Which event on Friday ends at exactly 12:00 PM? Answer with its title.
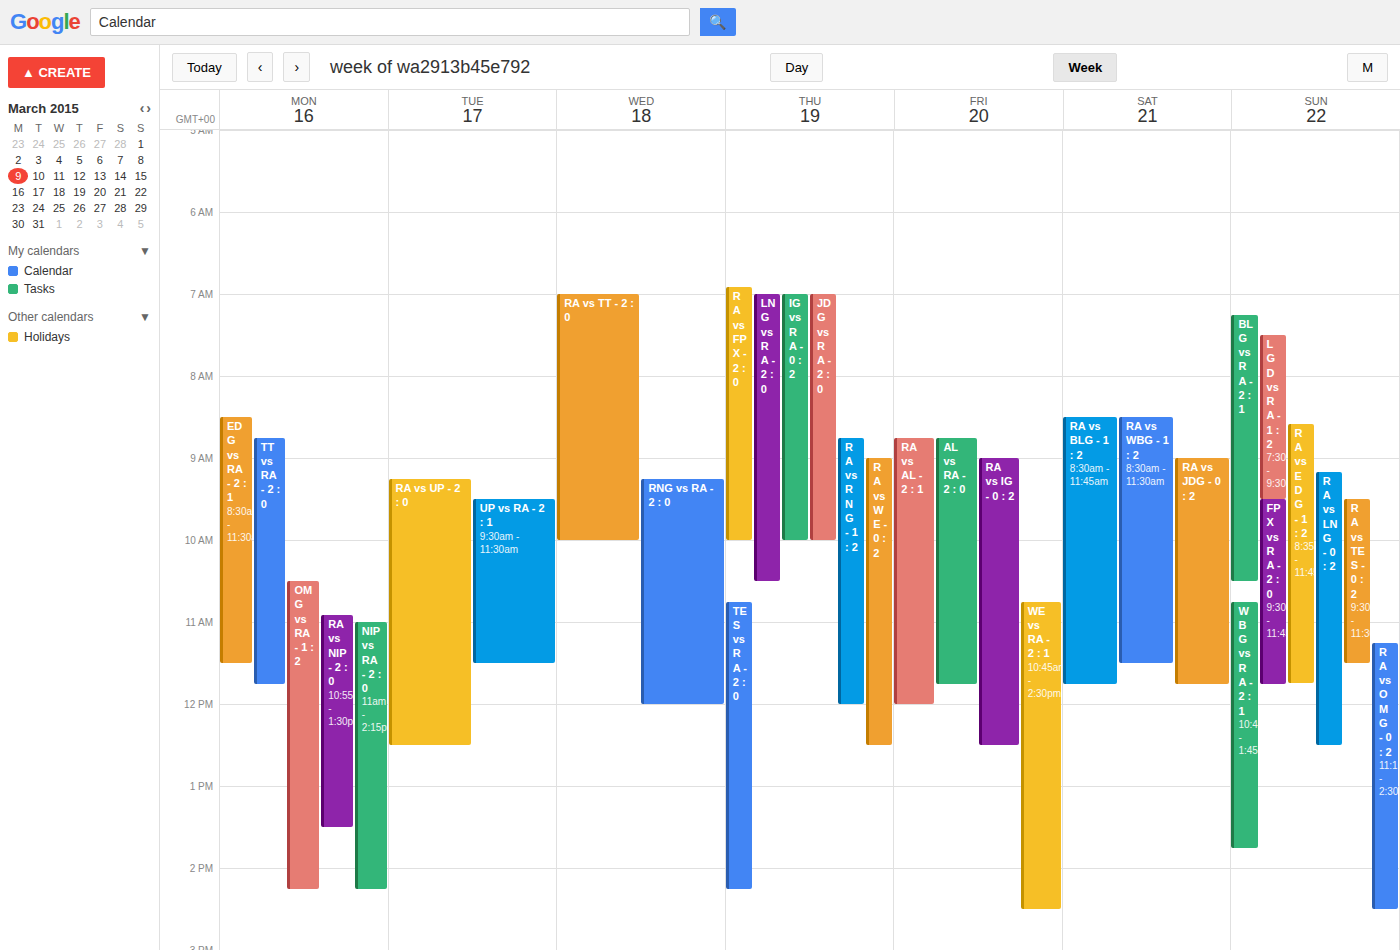
"RA vs AL - 2 : 1"